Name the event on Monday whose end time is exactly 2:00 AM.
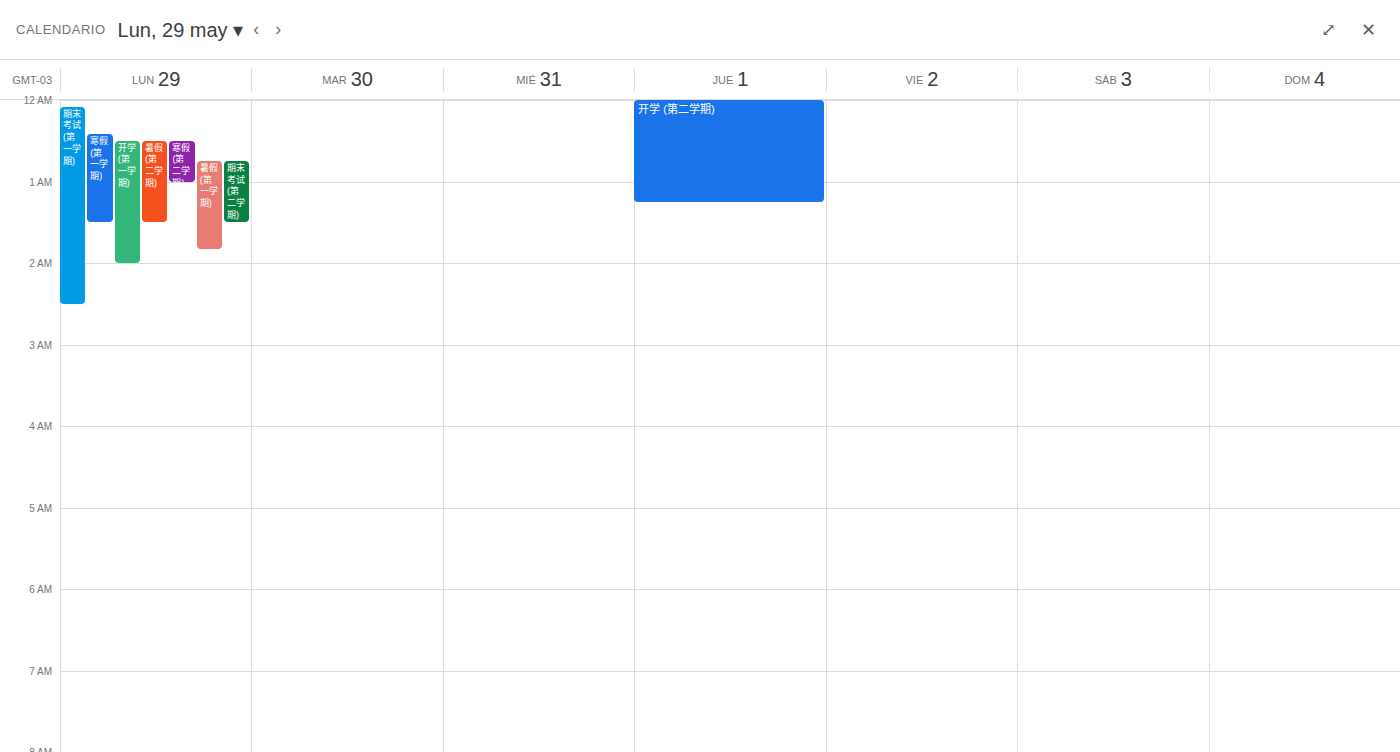
"开学 (第一学期)"